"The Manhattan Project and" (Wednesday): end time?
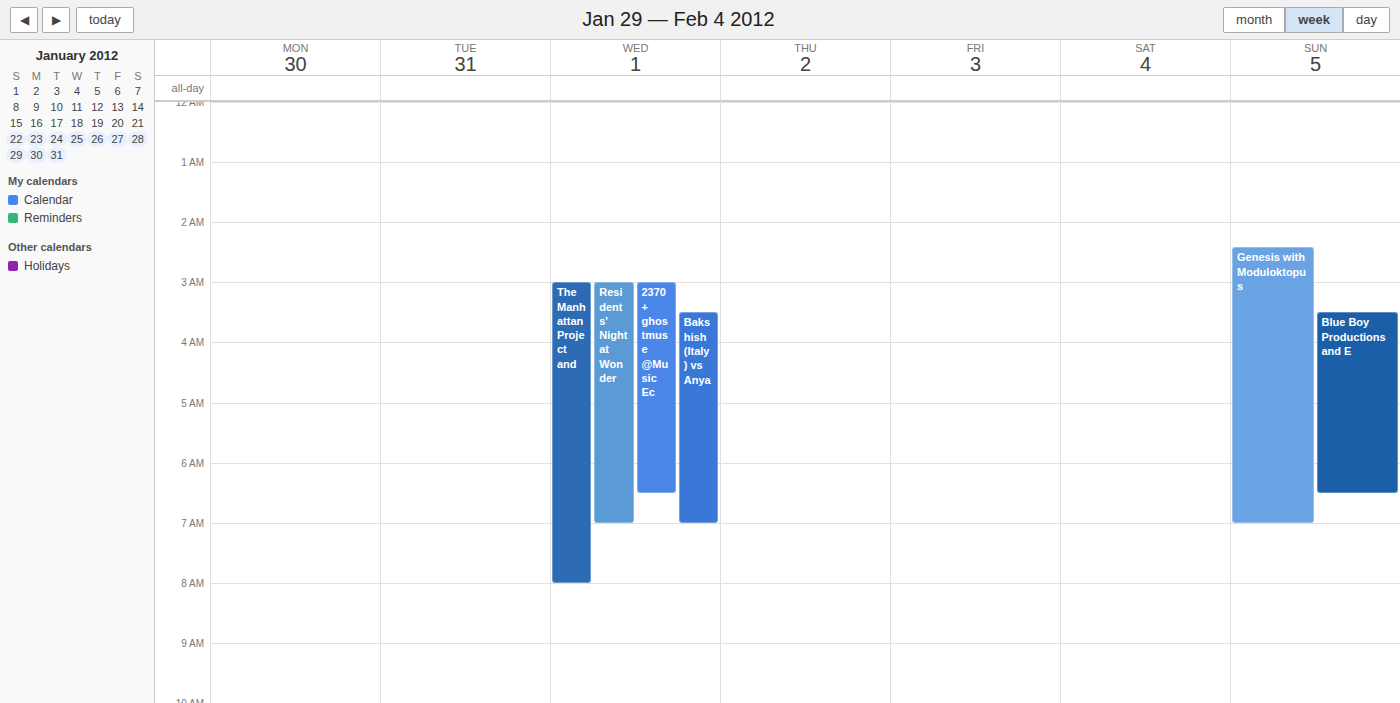
8:00 AM